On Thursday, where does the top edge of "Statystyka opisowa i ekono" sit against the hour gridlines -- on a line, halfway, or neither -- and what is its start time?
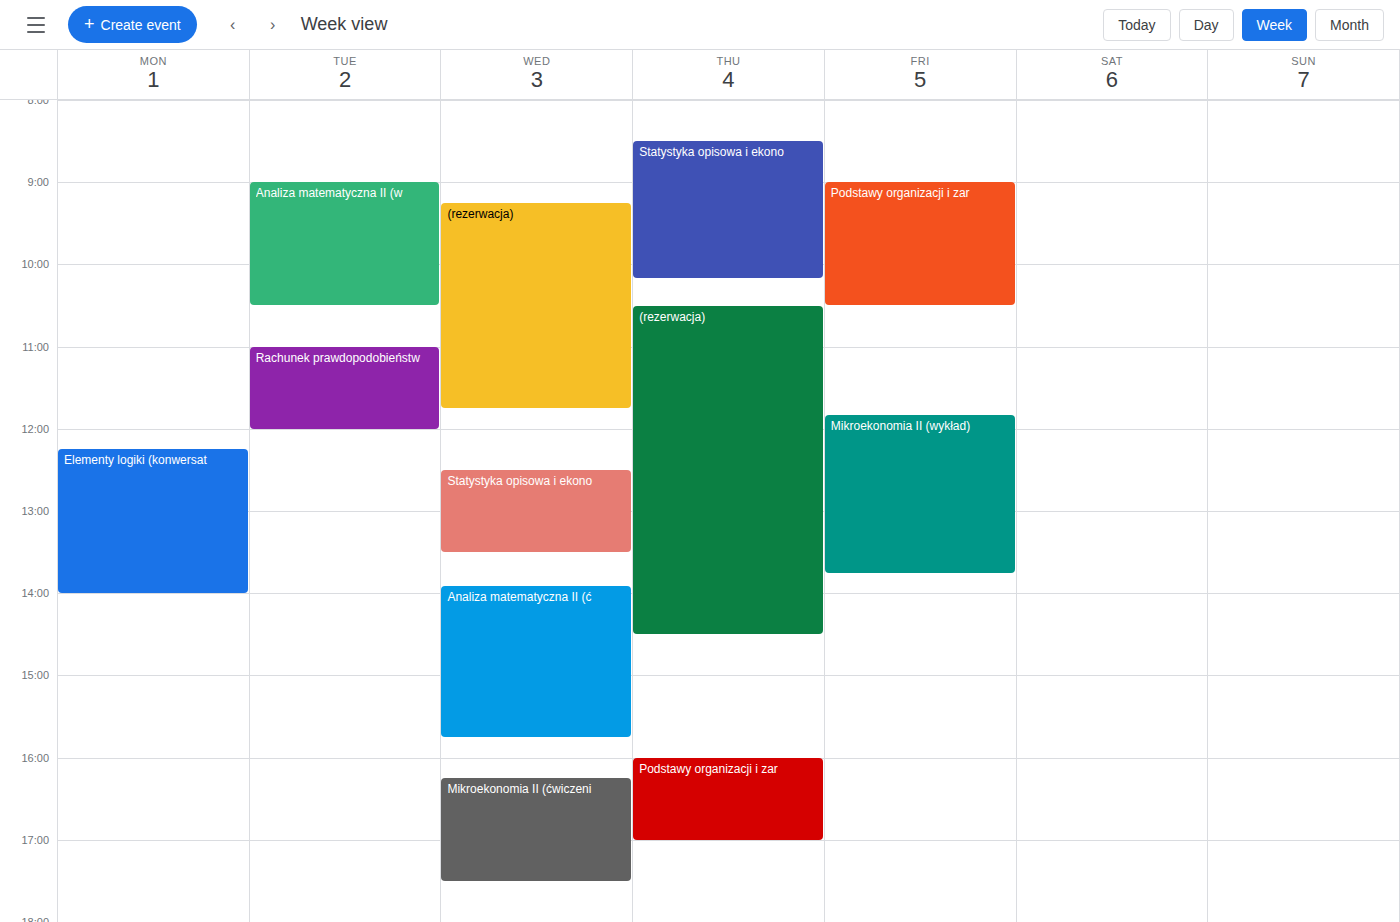
8:30 AM -- halfway between the 8 AM and 9 AM lines.